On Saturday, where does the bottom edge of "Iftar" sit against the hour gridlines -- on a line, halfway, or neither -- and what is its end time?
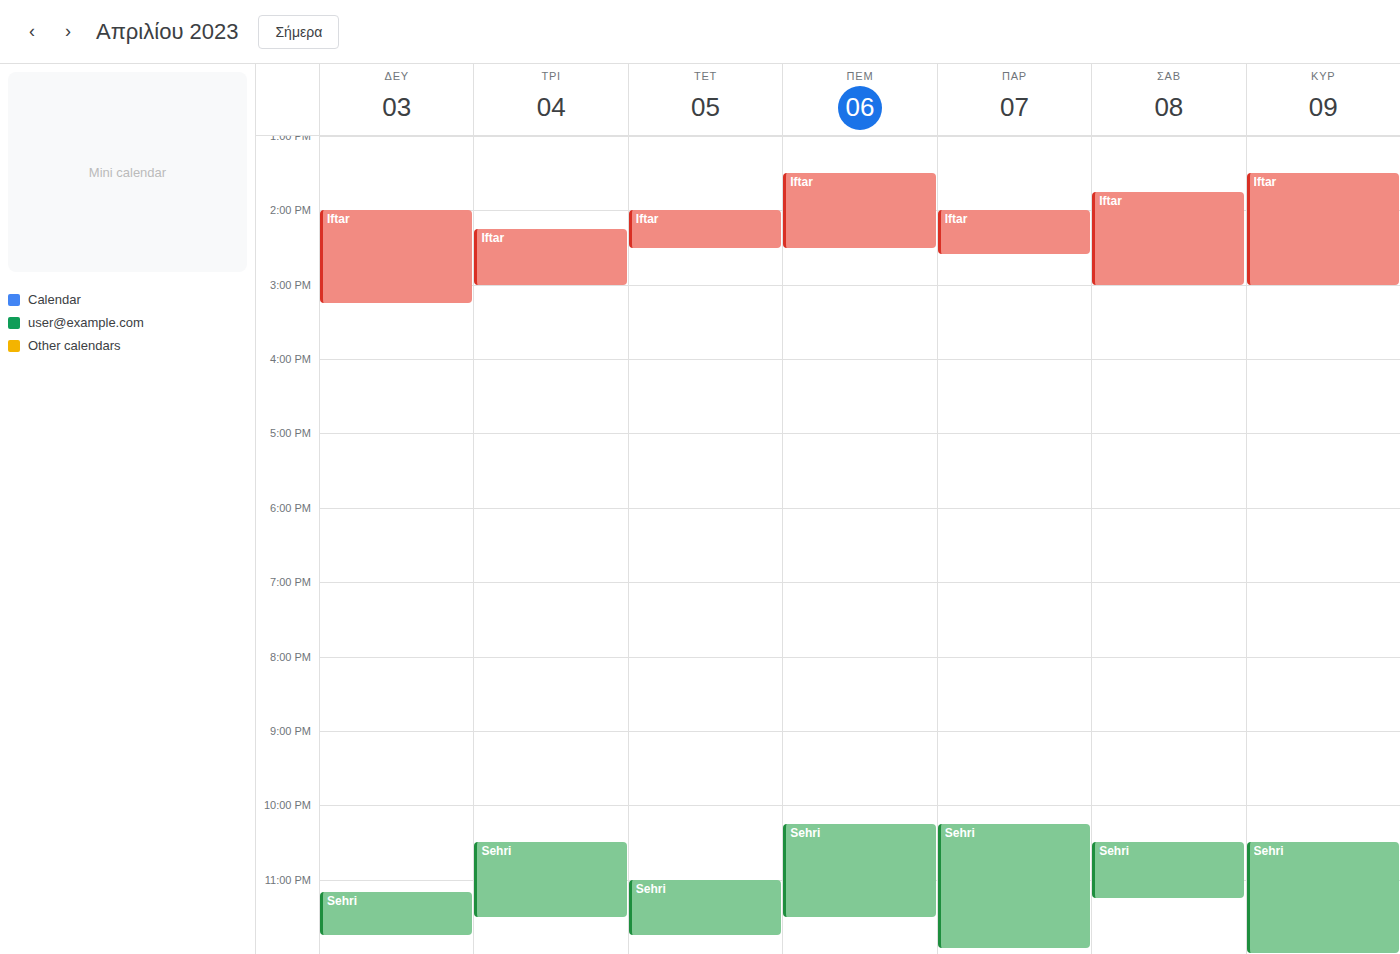
3:00 PM -- exactly on the 3 PM line.